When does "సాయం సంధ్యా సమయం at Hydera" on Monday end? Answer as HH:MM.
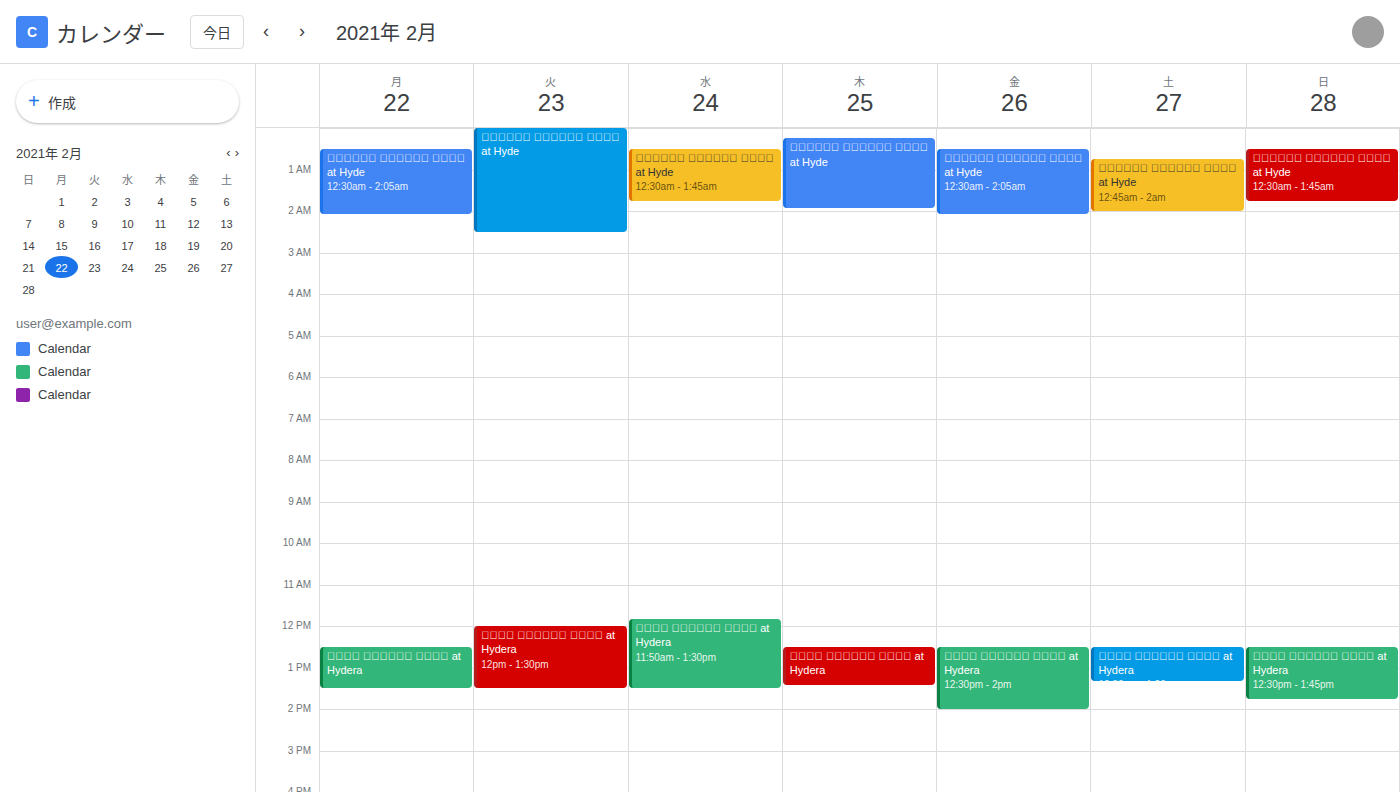
13:30